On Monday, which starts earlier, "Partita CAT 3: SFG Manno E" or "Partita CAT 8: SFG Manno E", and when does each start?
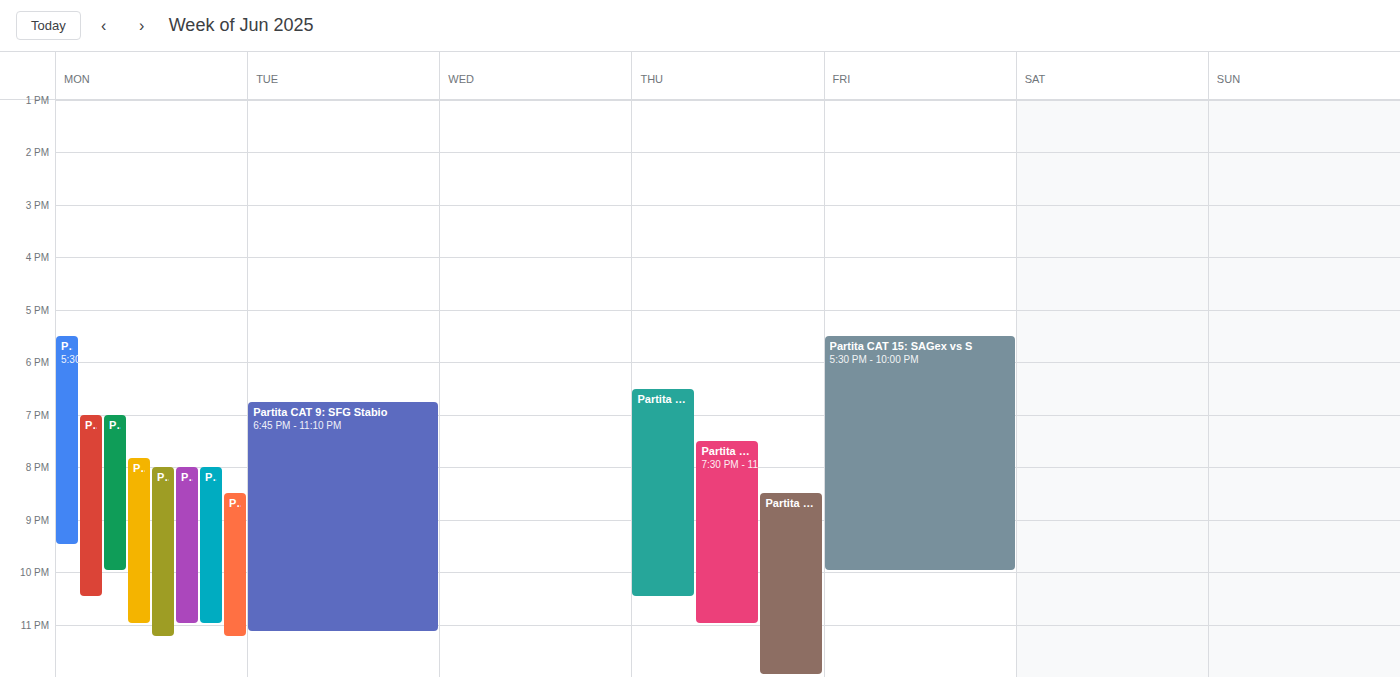
"Partita CAT 3: SFG Manno E" 7:00 PM; "Partita CAT 8: SFG Manno E" 8:00 PM.